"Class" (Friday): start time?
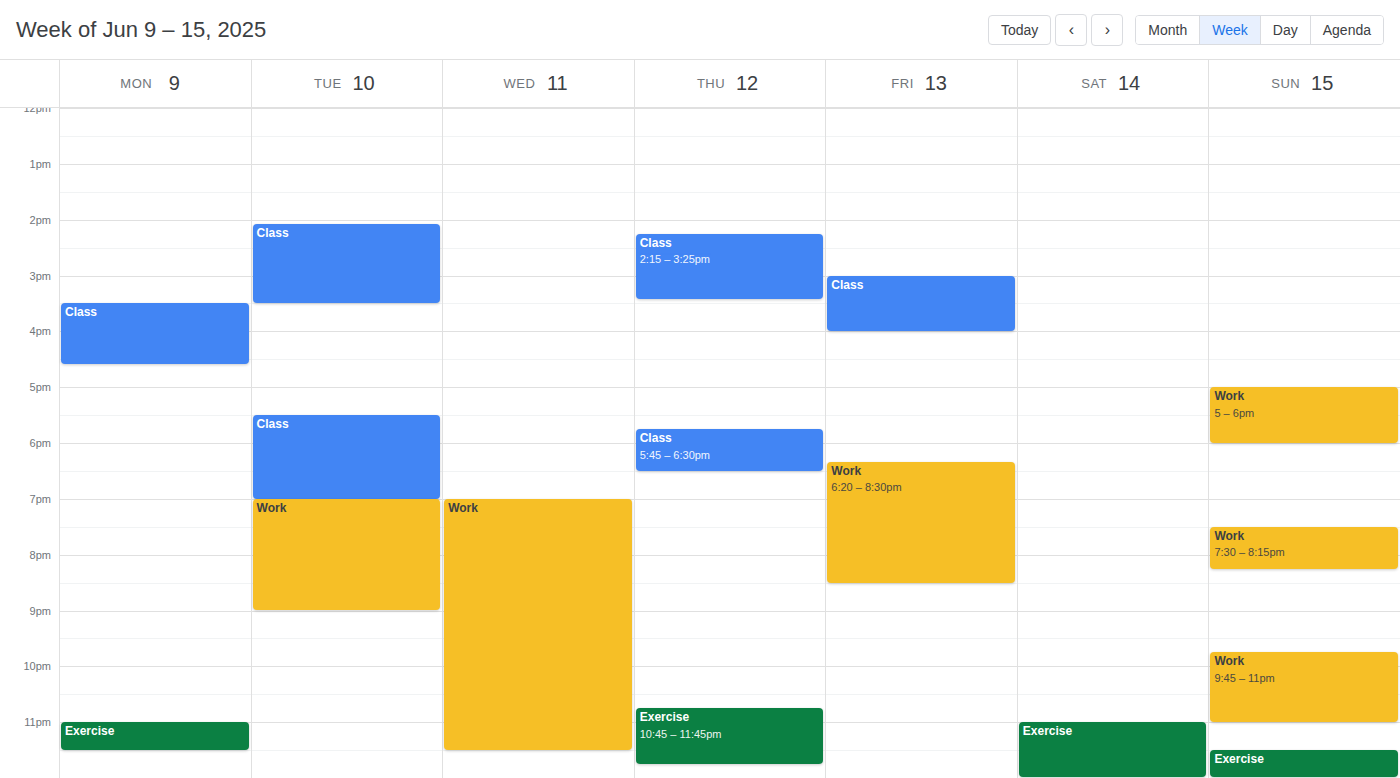
3:00 PM